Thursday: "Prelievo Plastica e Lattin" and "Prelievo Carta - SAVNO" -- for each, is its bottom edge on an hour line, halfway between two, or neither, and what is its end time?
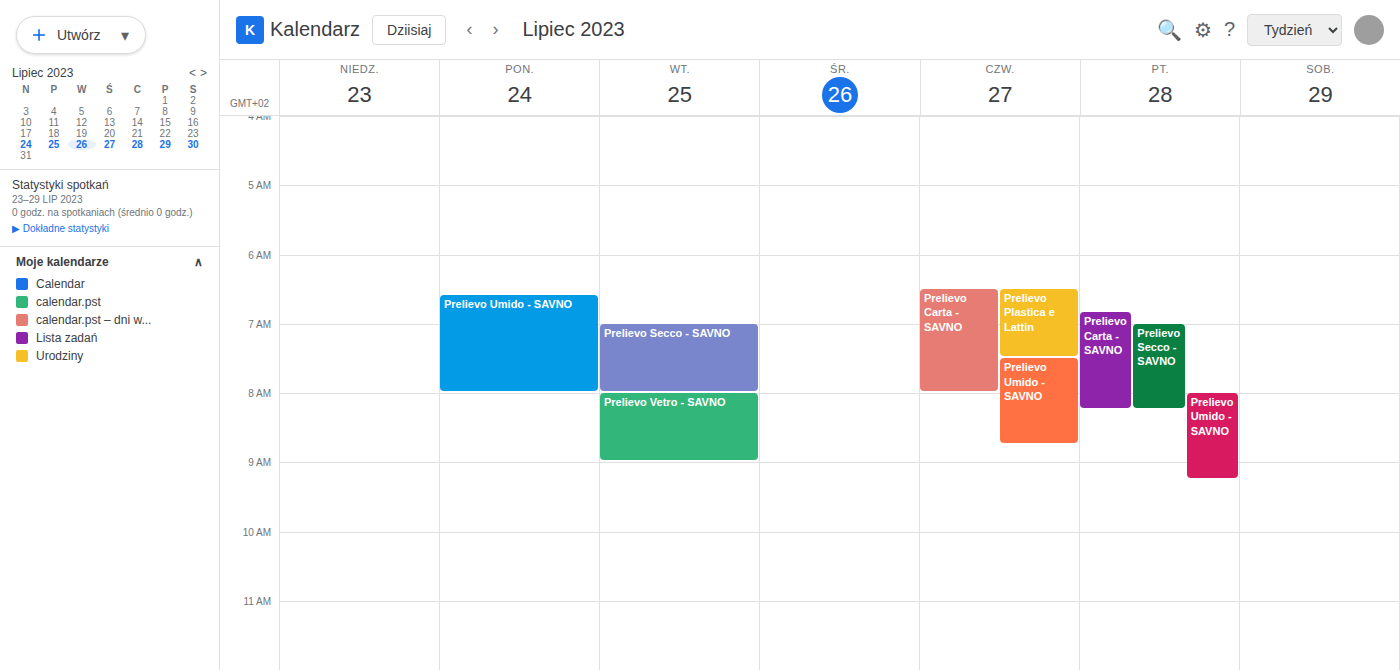
"Prelievo Plastica e Lattin": 7:30 AM, halfway between the 7 AM and 8 AM lines. "Prelievo Carta - SAVNO": 8:00 AM, exactly on the 8 AM line.